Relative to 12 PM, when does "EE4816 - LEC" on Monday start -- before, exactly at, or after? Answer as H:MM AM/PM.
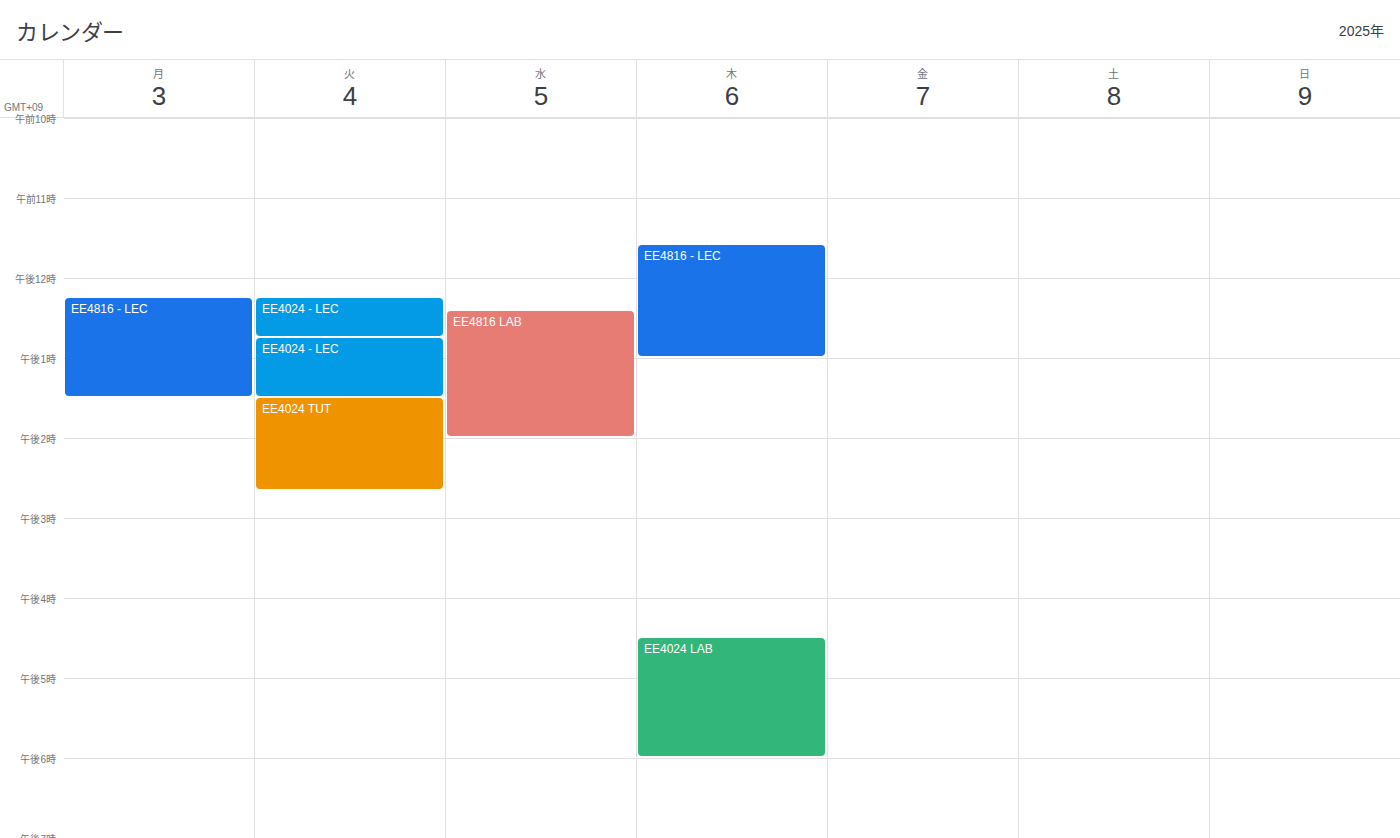
12:15 PM -- after 12 PM, 15 minutes below the 12 PM line.